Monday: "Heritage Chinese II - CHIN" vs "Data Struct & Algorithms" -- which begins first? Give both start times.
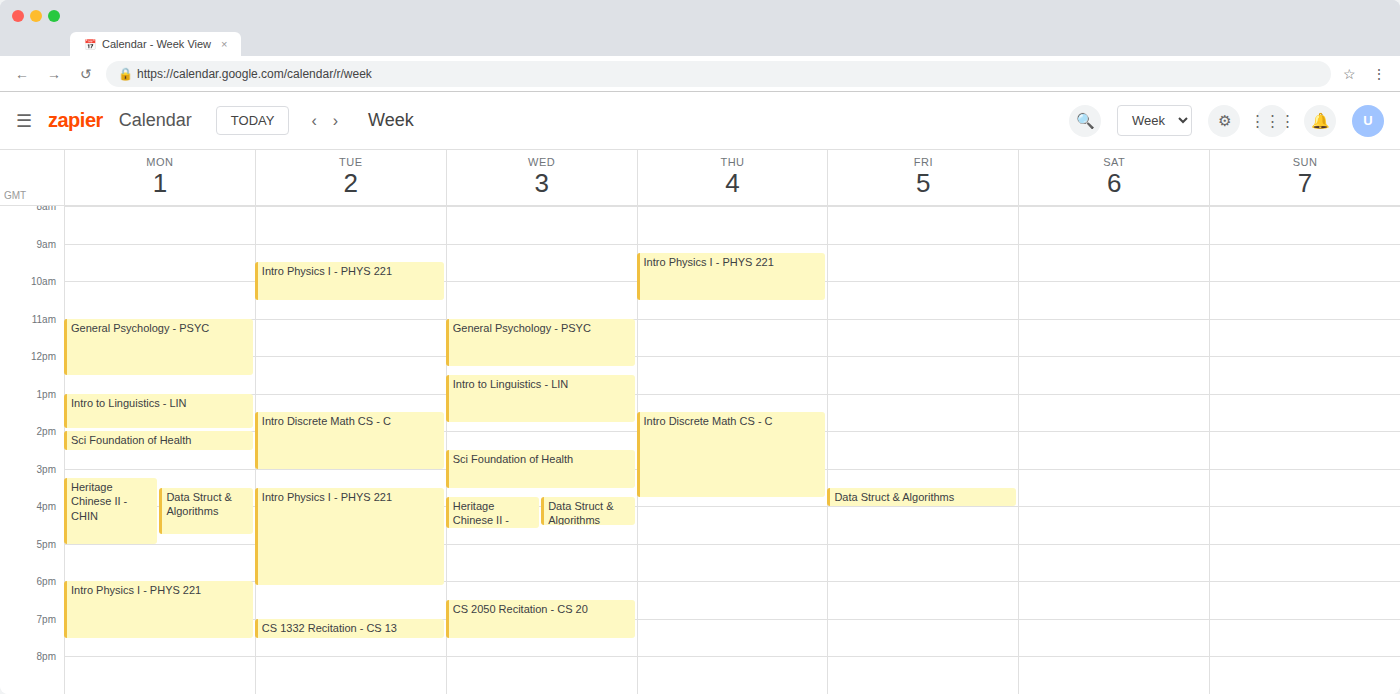
"Heritage Chinese II - CHIN" 15:15; "Data Struct & Algorithms" 15:30.